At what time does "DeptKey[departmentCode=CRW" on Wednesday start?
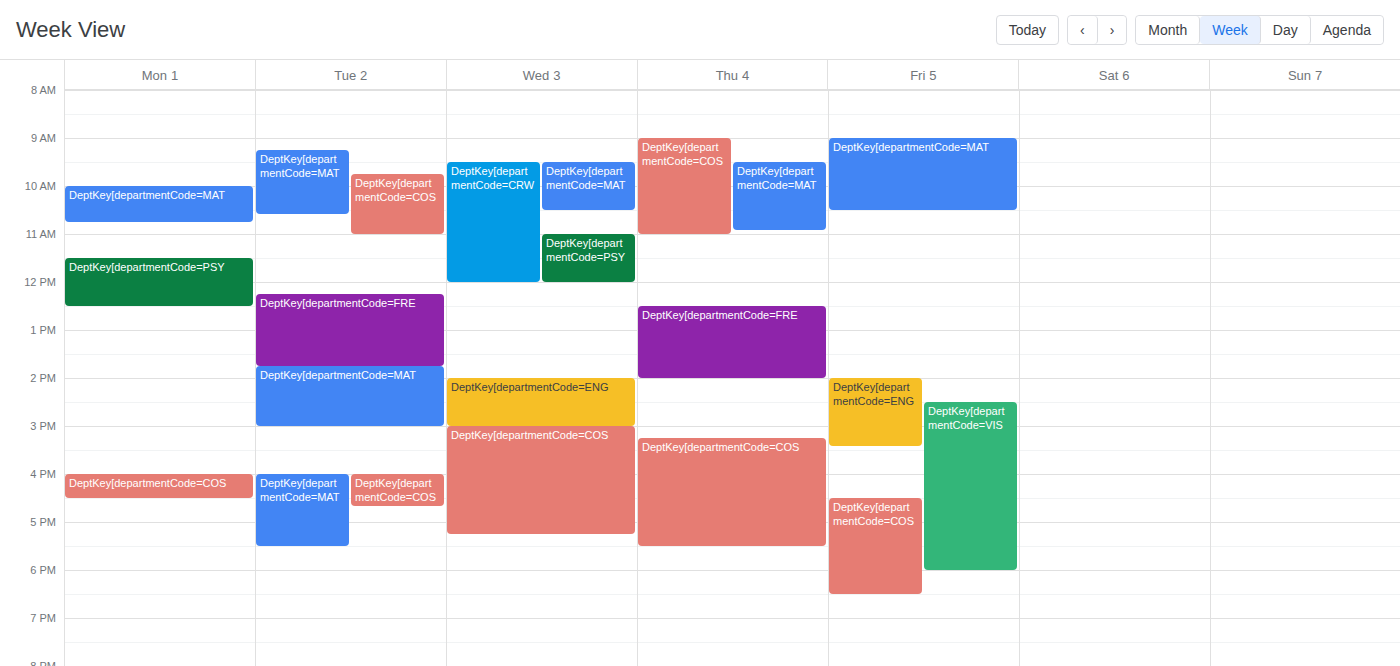
9:30 AM